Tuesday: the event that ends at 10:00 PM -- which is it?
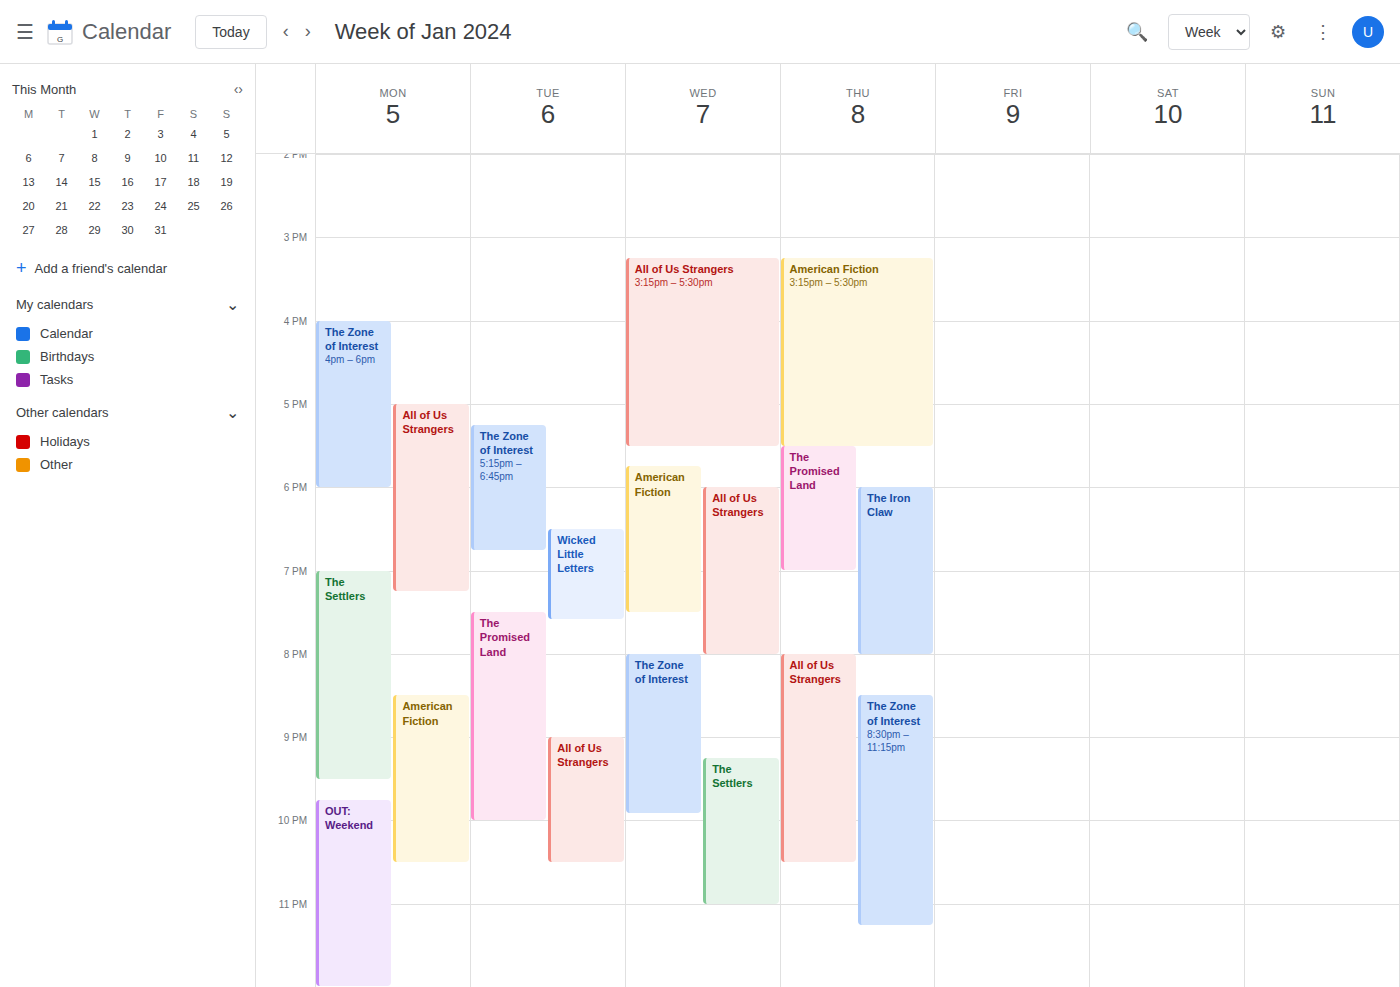
"The Promised Land"